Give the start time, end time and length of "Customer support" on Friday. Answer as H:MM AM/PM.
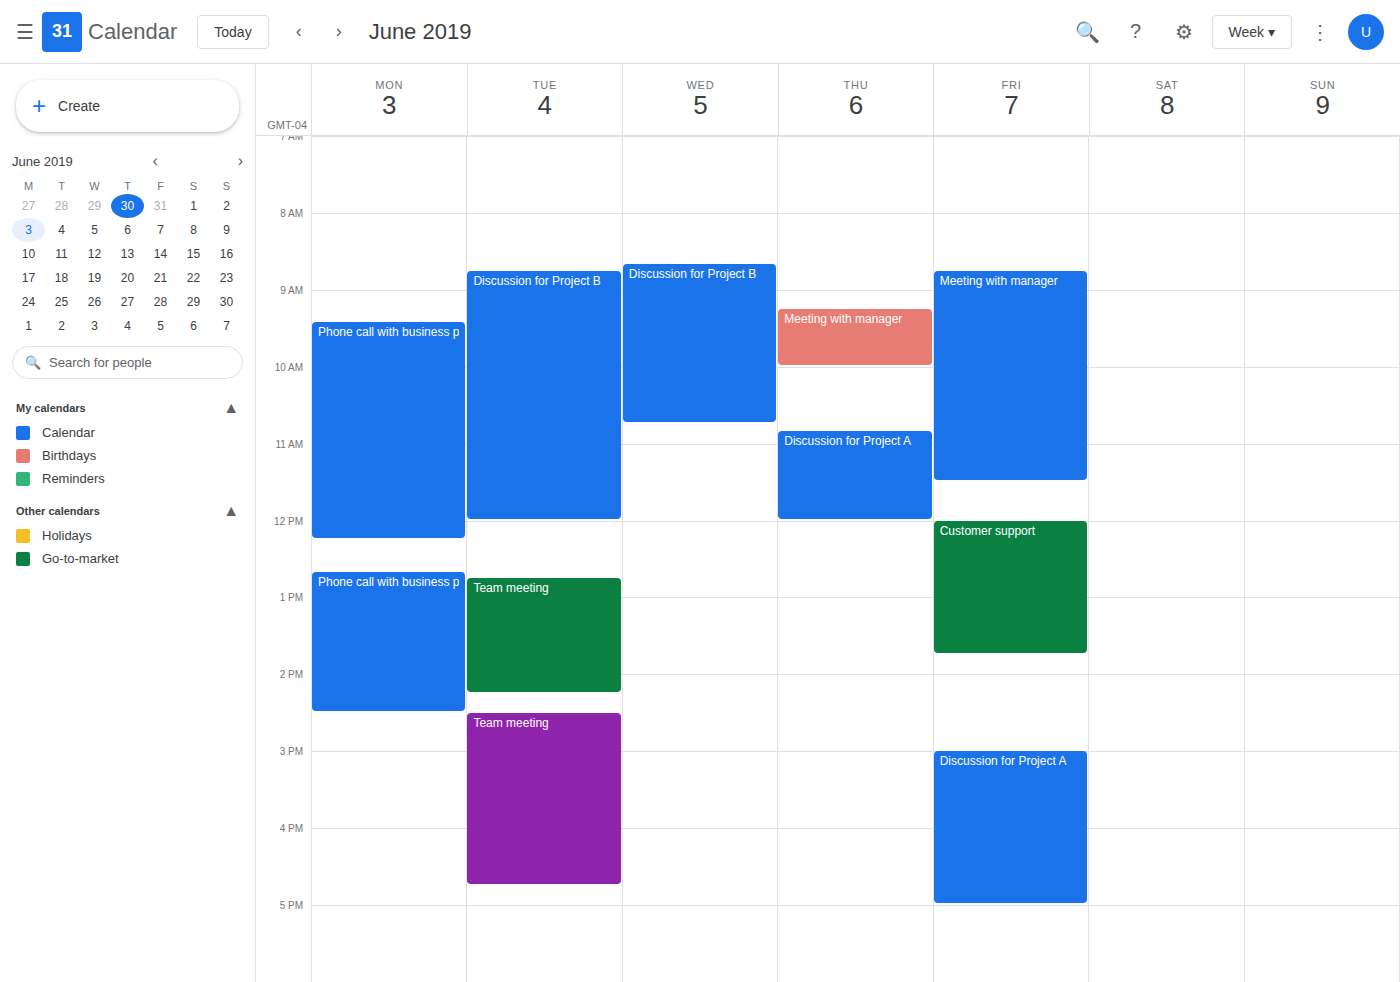
12:00 PM to 1:45 PM, 1 hour 45 minutes